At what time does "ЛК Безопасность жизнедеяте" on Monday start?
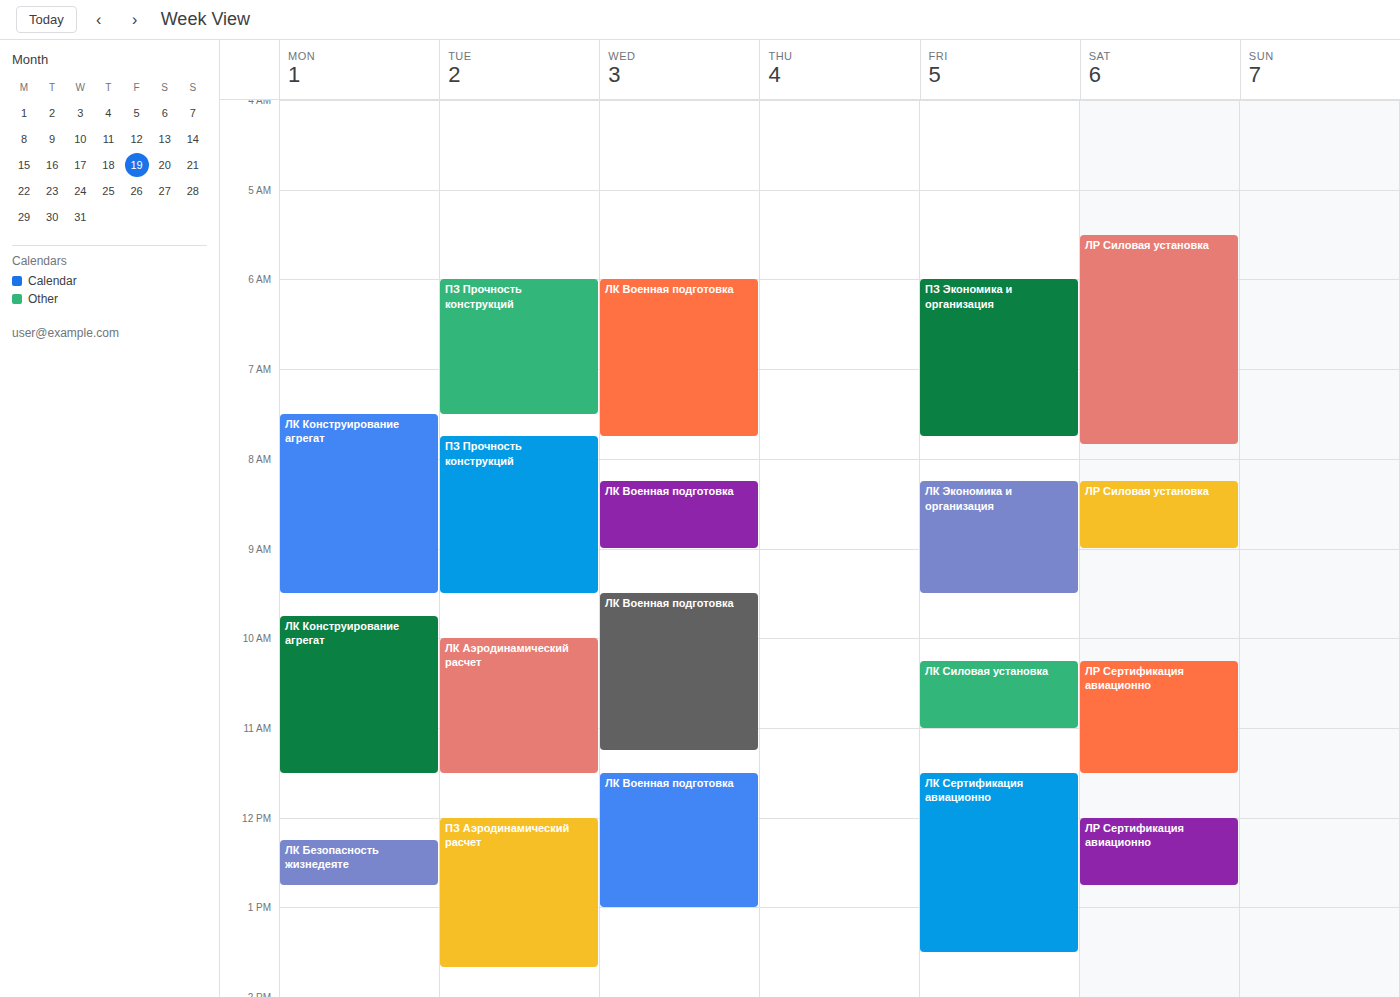
12:15 PM